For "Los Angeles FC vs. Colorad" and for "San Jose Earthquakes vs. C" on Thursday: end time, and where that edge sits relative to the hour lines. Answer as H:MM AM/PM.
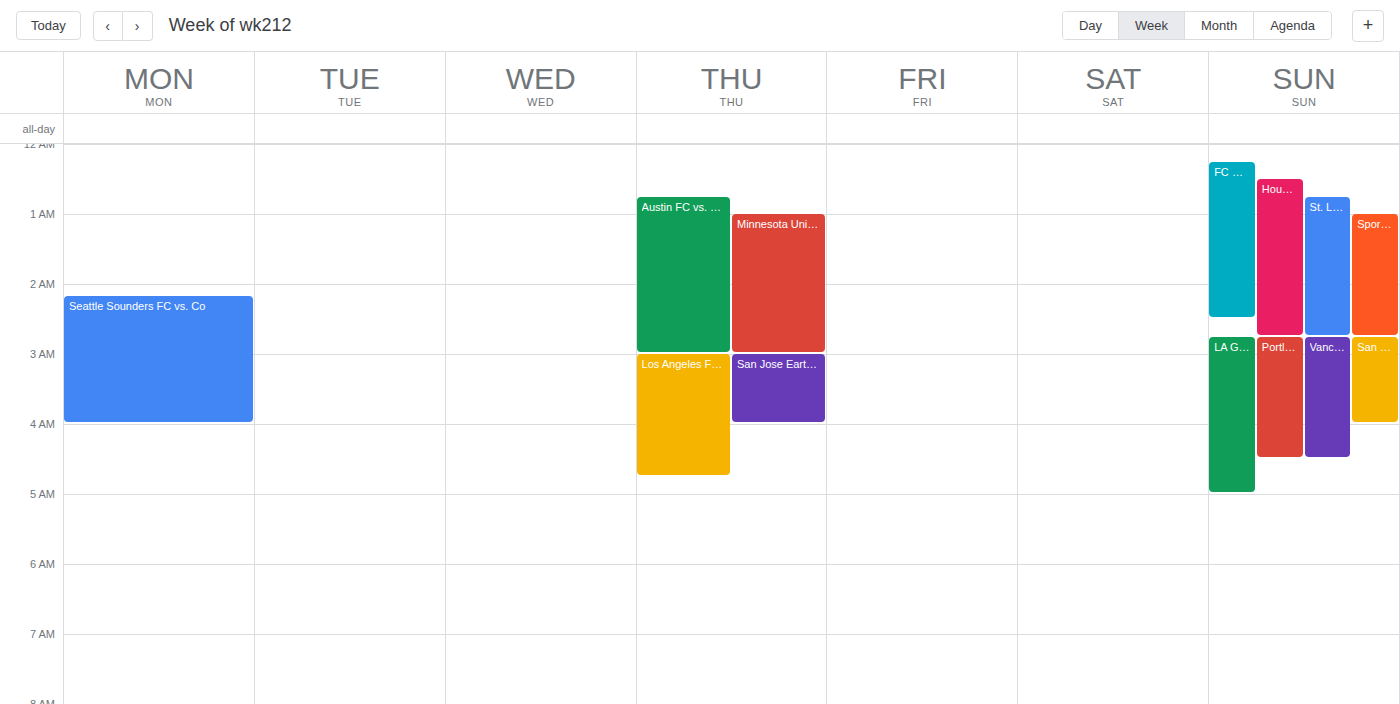
"Los Angeles FC vs. Colorad": 4:45 AM, neither: three quarters of the way from the 4 AM line to the 5 AM line. "San Jose Earthquakes vs. C": 4:00 AM, exactly on the 4 AM line.